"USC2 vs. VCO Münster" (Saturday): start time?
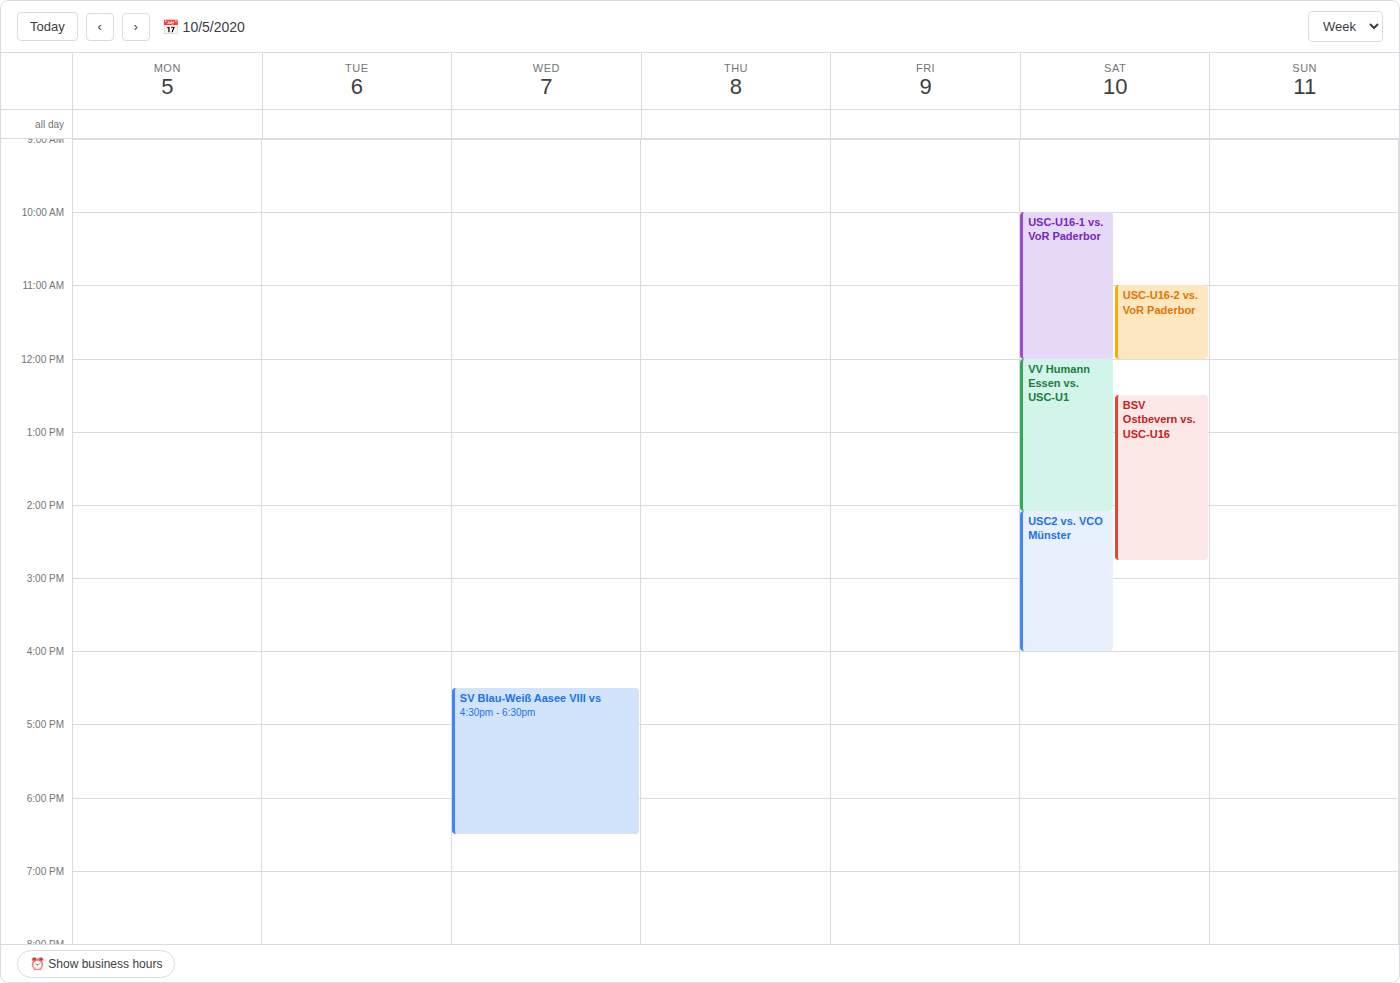
2:05 PM